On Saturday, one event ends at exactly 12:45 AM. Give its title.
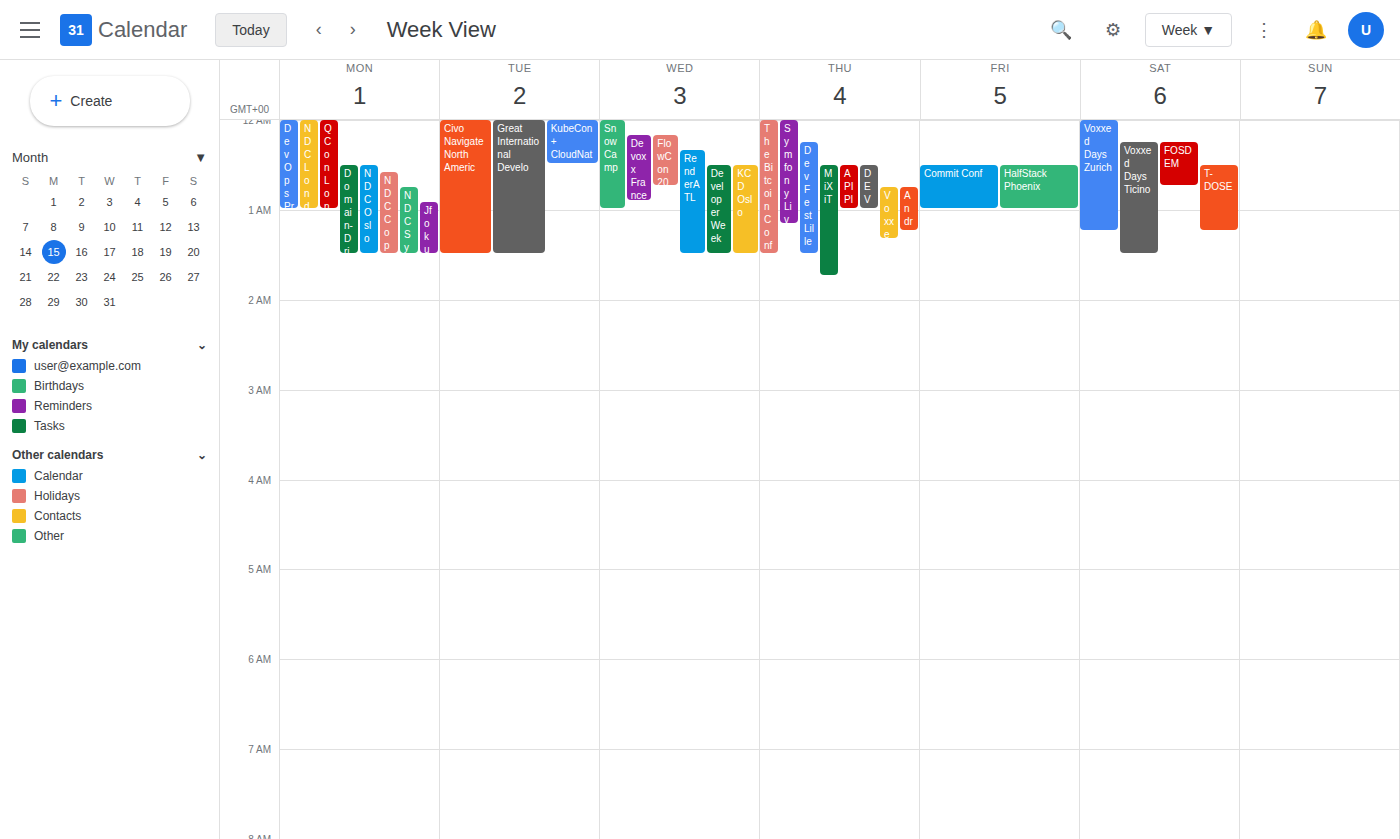
"FOSDEM"